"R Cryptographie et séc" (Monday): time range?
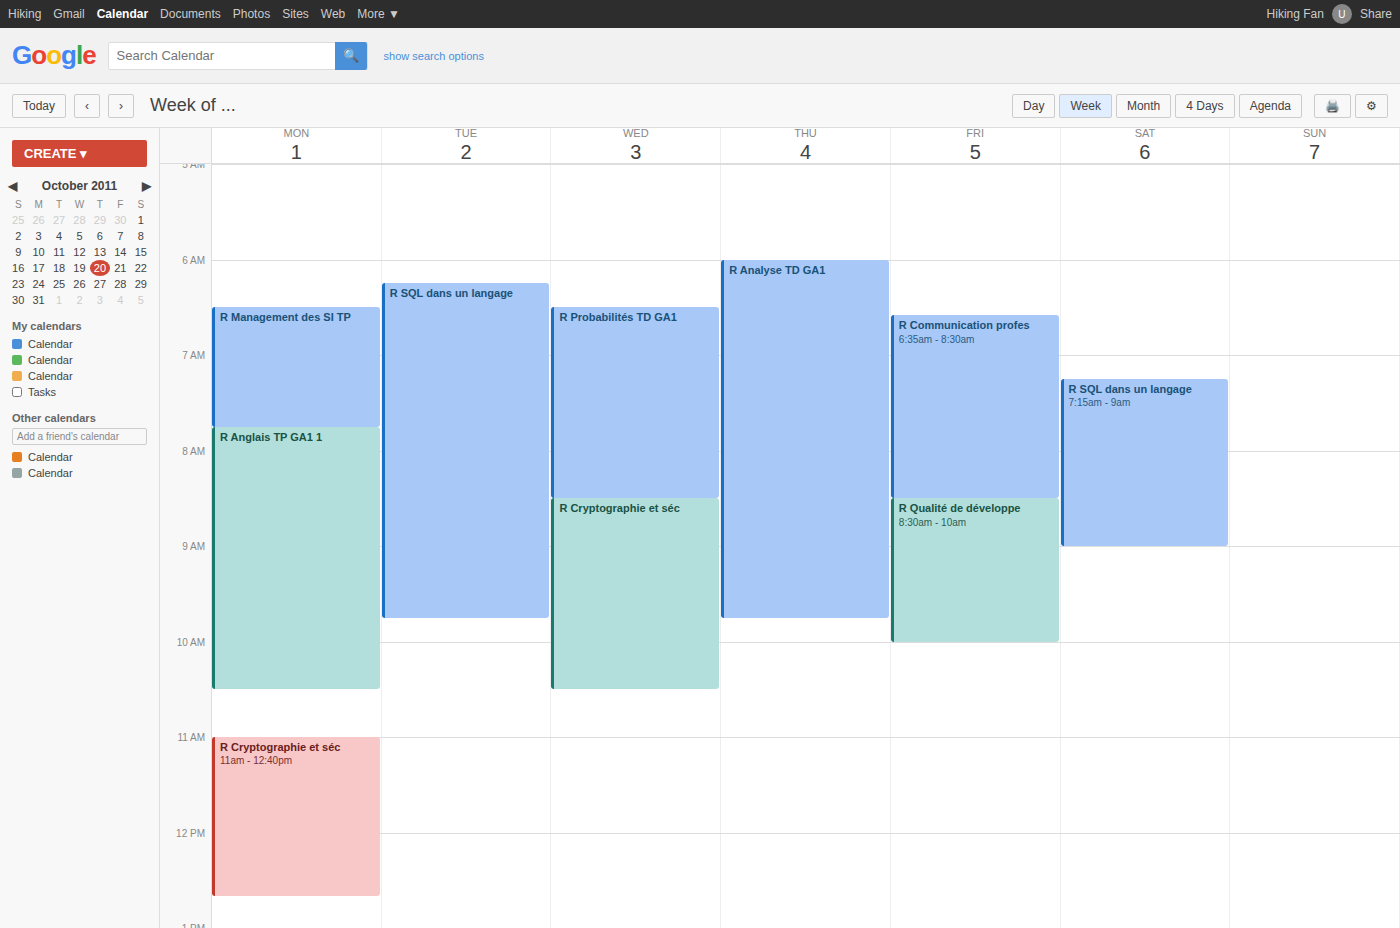
11:00 to 12:40